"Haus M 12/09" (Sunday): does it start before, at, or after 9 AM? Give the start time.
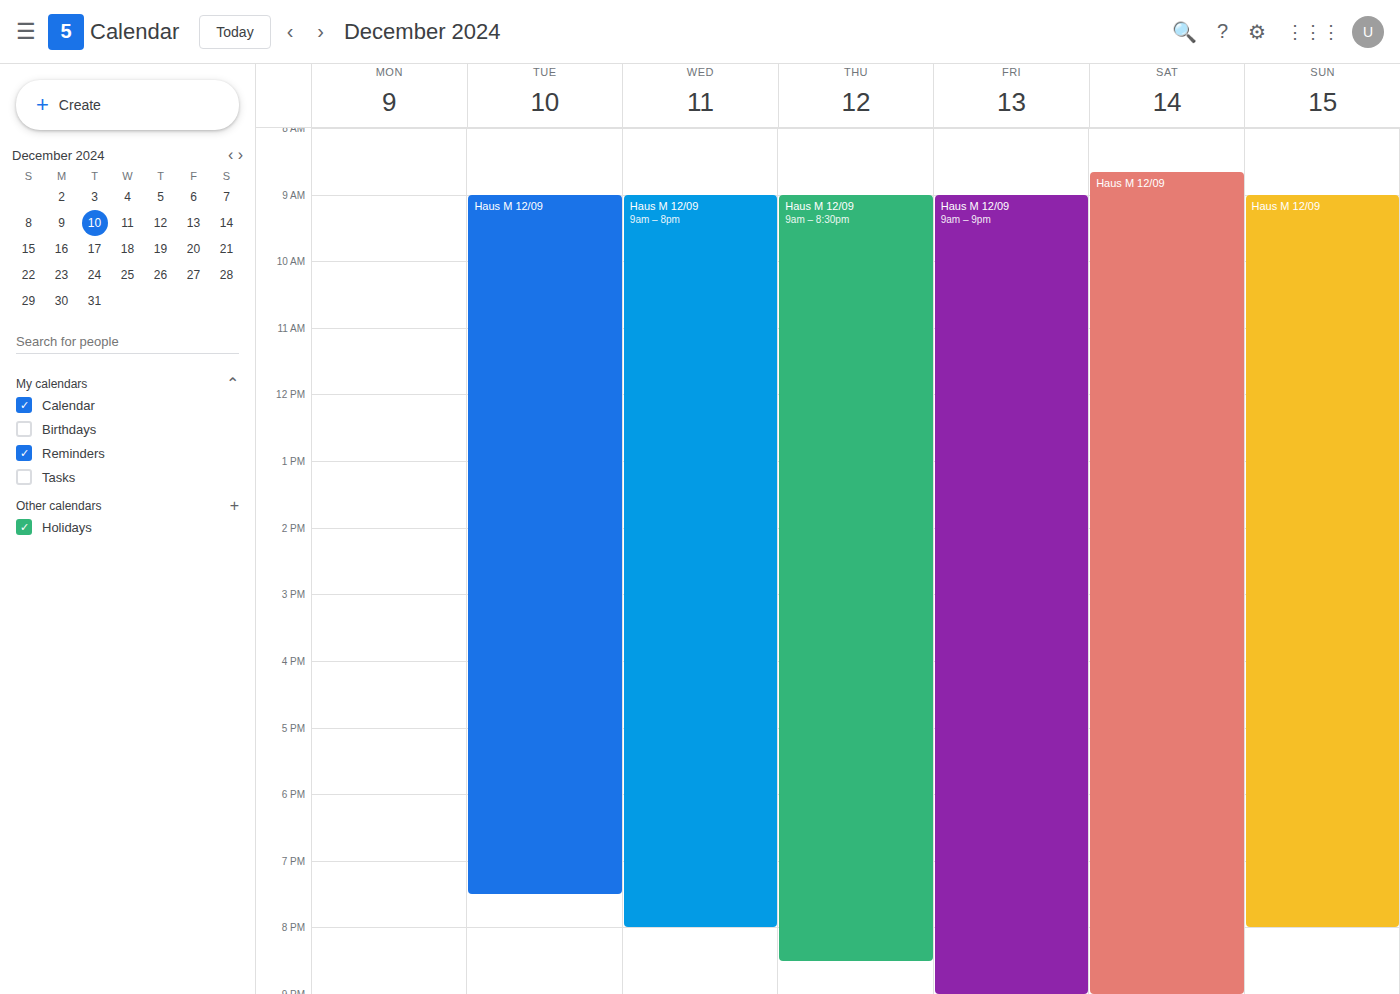
9:00 AM -- exactly at 9 AM, on the 9 AM line.